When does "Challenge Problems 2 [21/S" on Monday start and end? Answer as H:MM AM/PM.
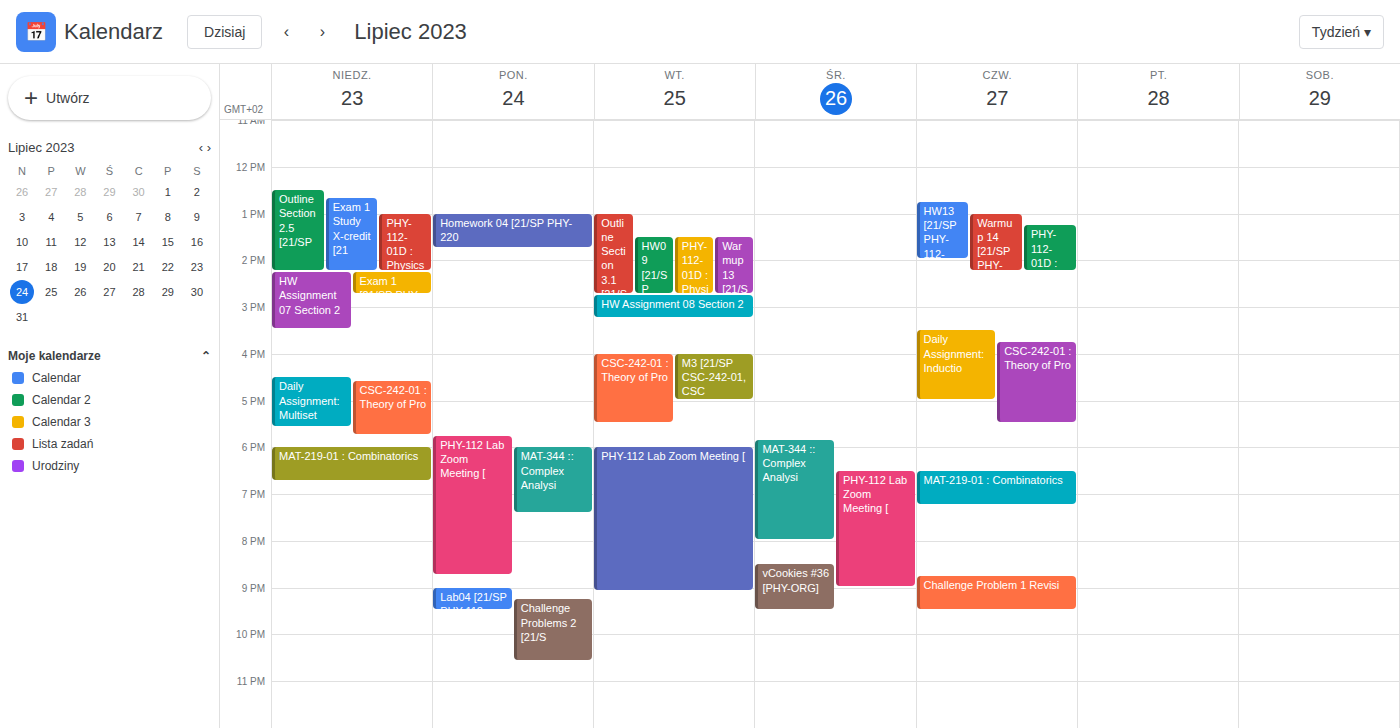
9:15 PM to 10:35 PM